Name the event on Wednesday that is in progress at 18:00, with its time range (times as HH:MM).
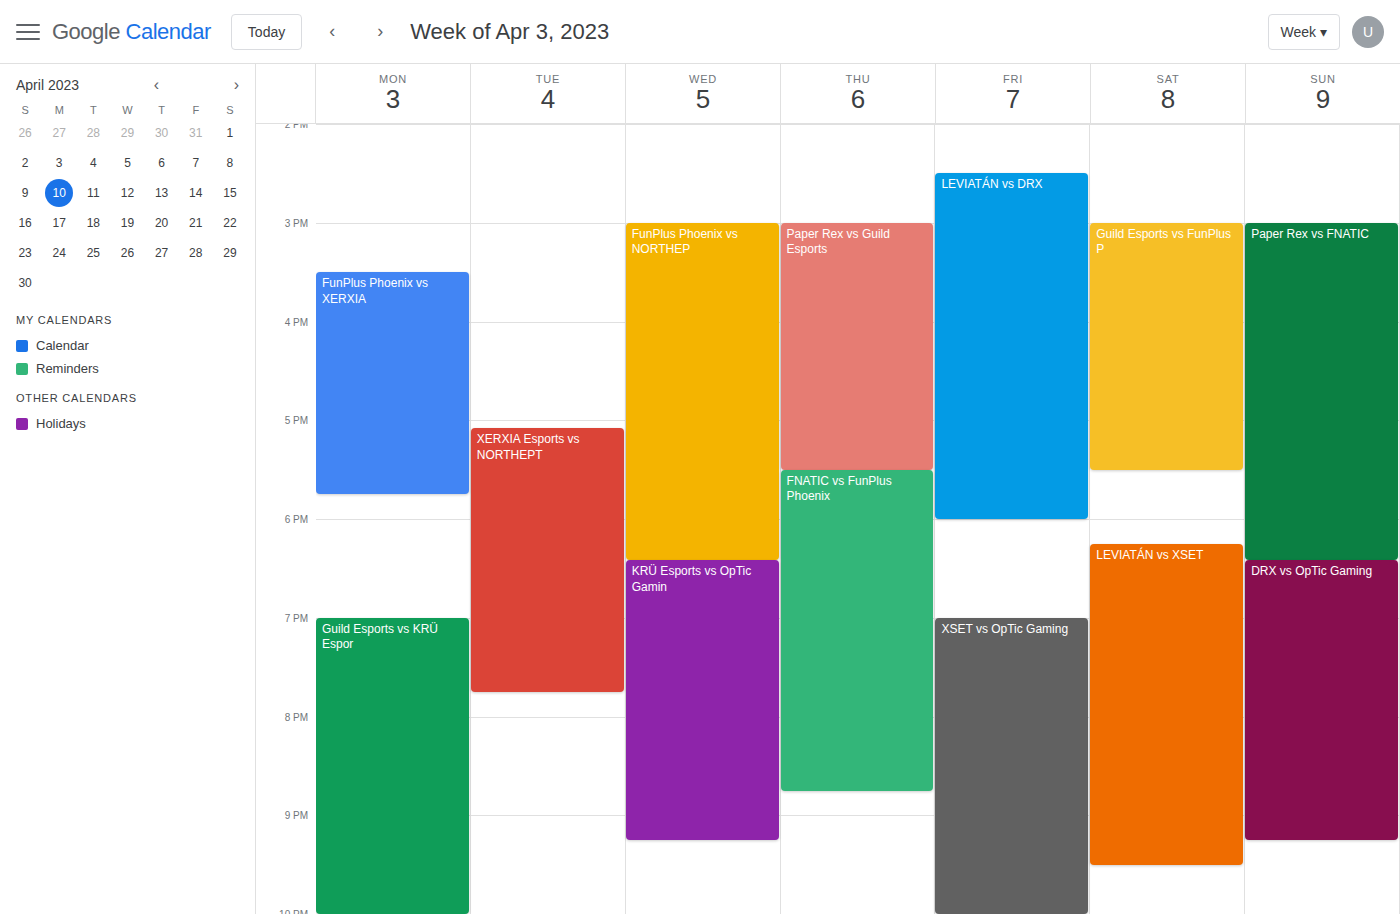
"FunPlus Phoenix vs NORTHEP", 15:00 to 18:25